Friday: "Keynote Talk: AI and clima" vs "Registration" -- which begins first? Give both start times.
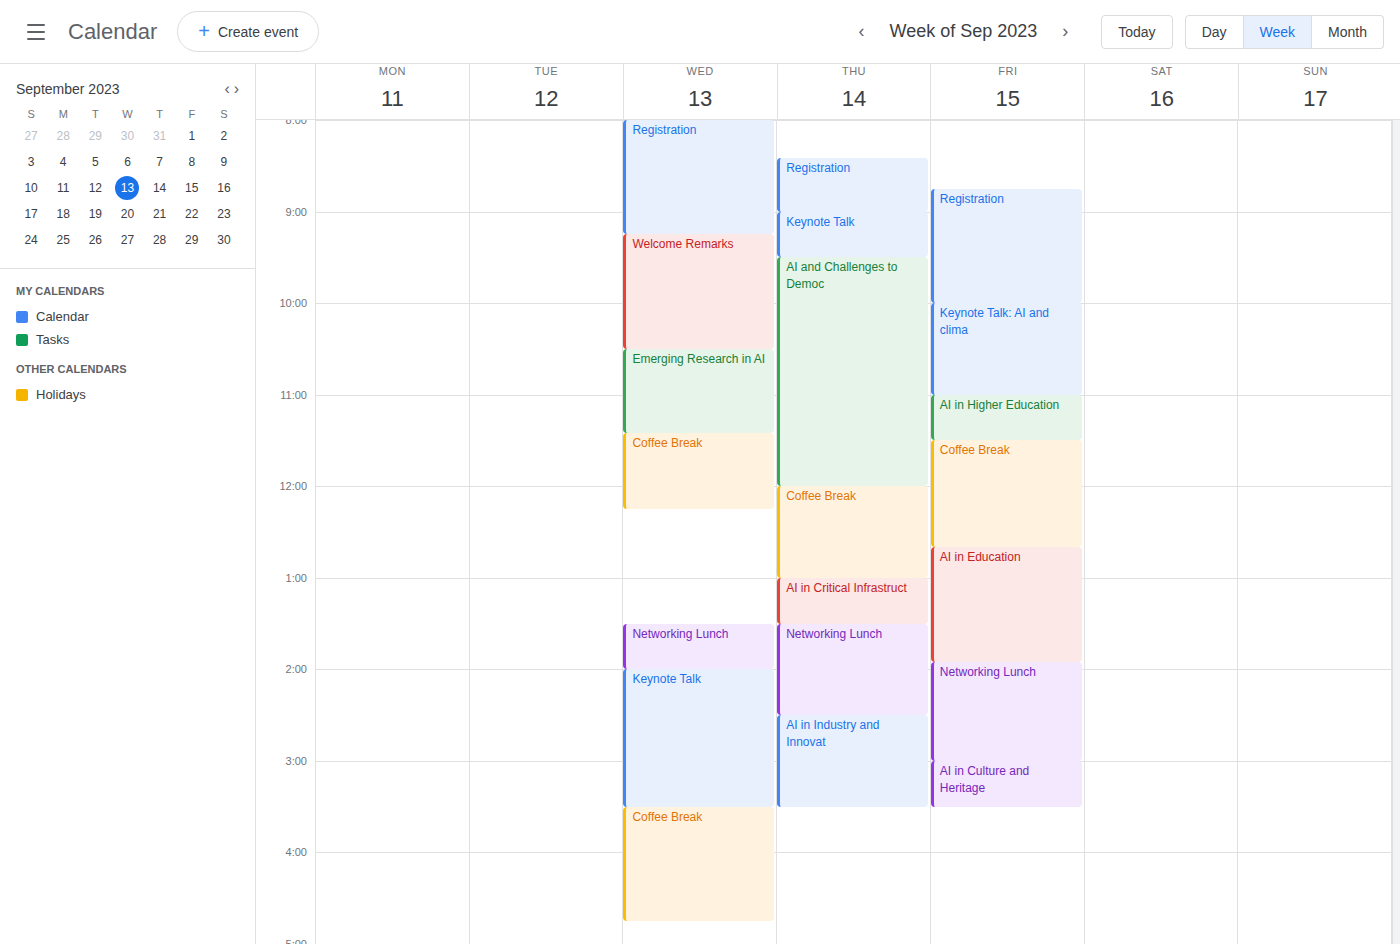
"Registration" 8:45 AM; "Keynote Talk: AI and clima" 10:00 AM.